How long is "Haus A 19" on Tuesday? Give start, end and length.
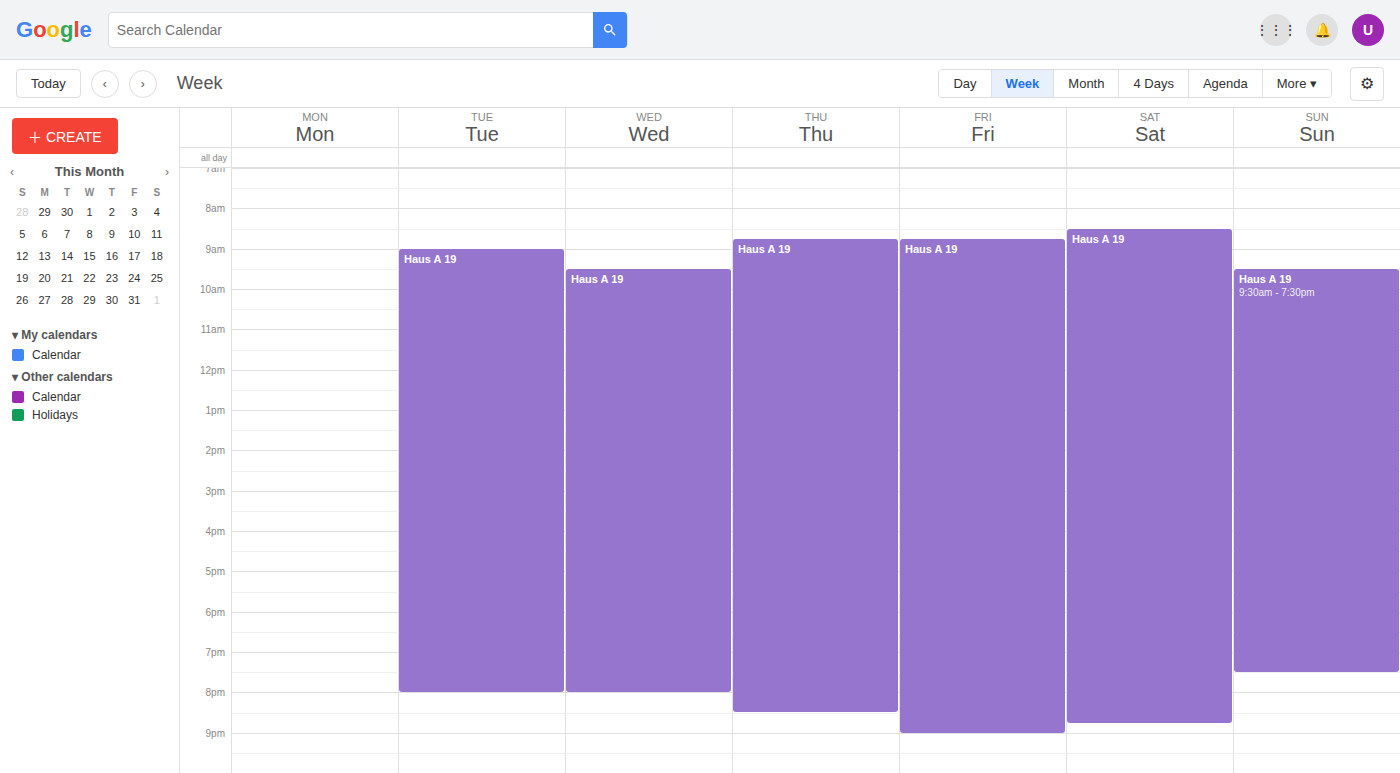
9:00 AM to 8:00 PM, 11 hours